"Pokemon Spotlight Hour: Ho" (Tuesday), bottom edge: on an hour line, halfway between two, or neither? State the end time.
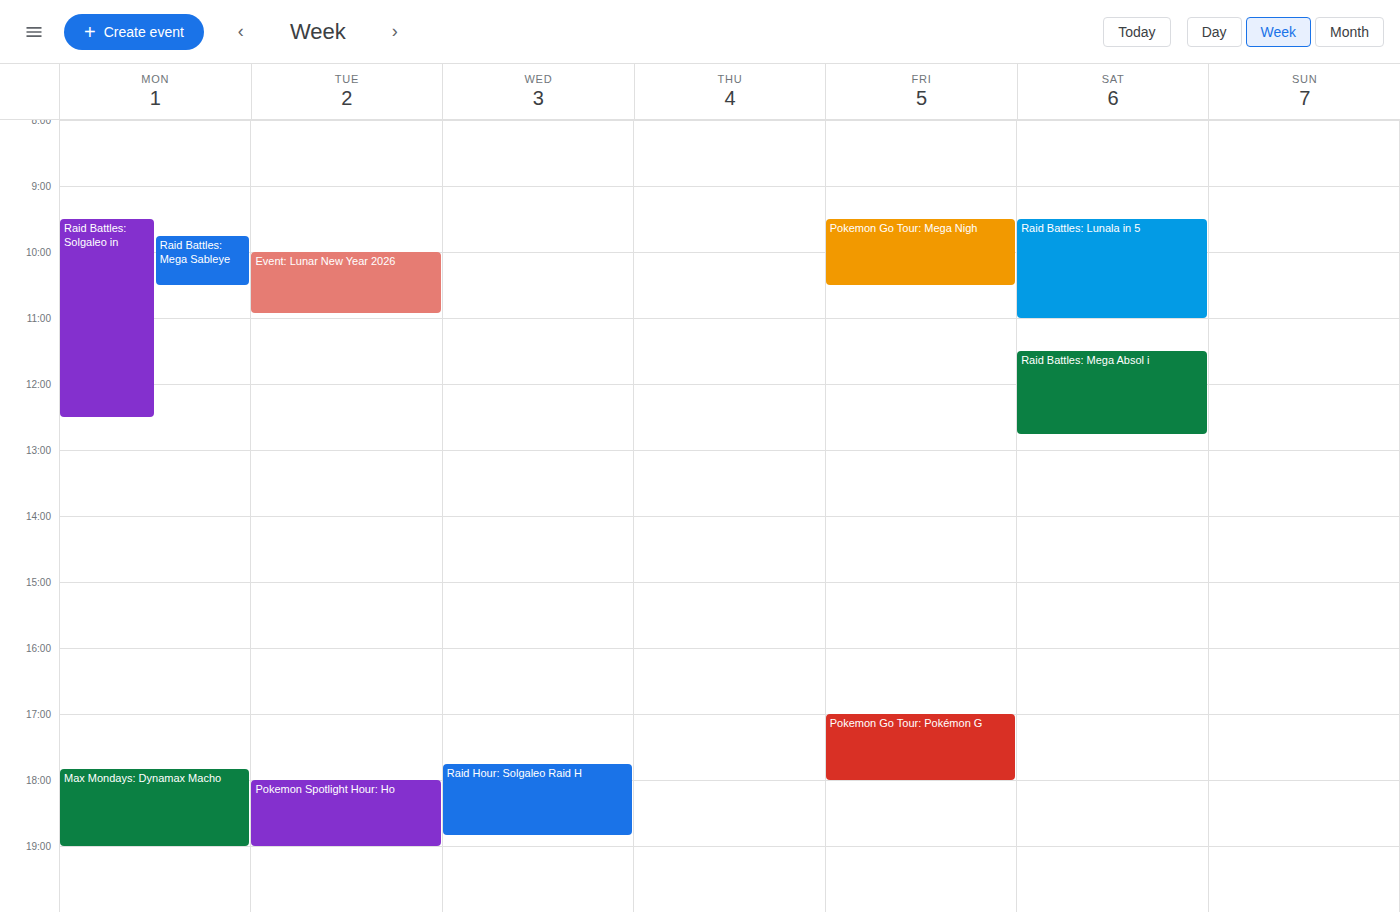
7:00 PM -- exactly on the 7 PM line.